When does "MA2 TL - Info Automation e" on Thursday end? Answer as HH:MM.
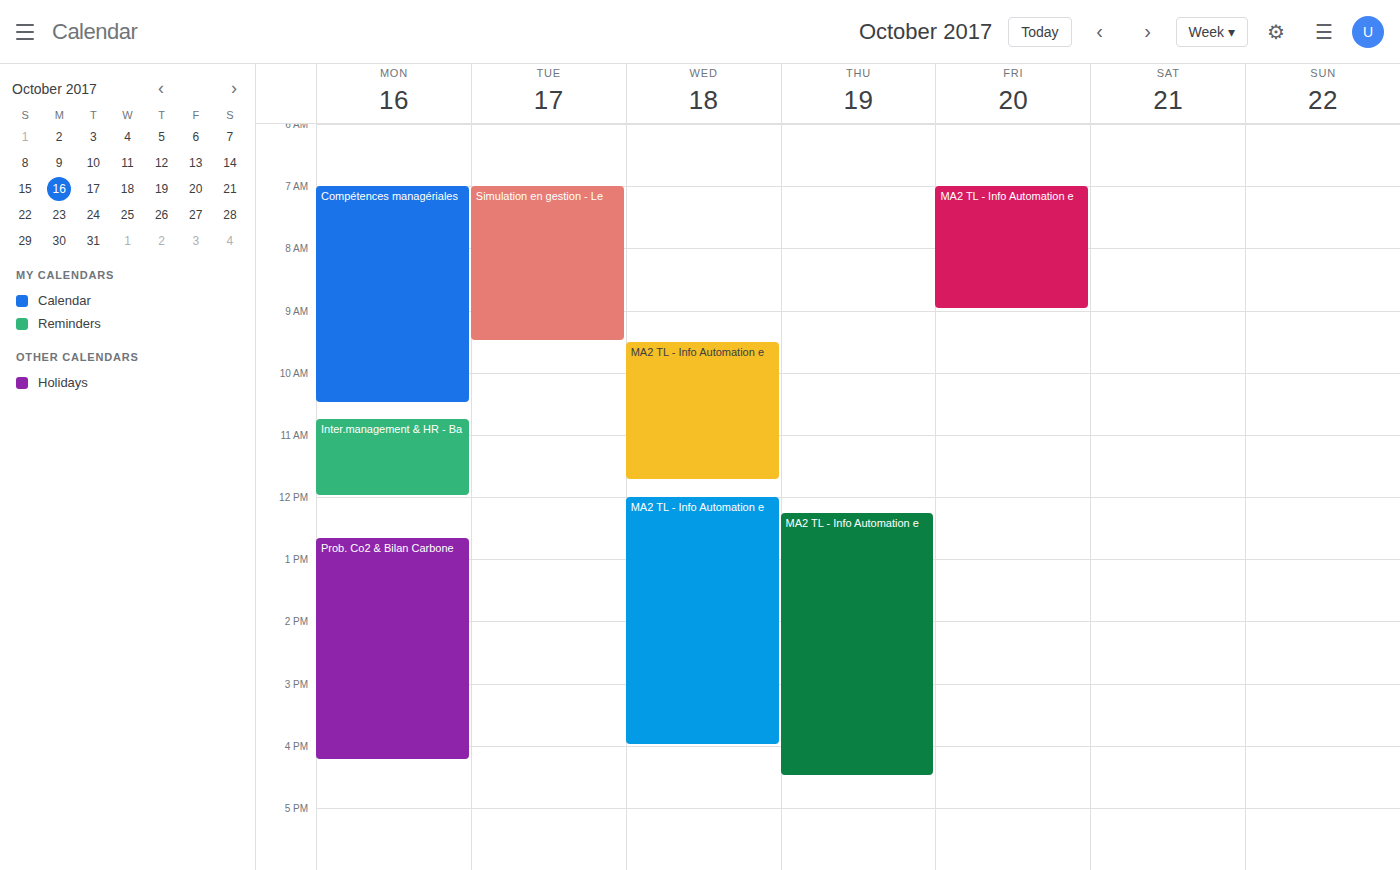
16:30